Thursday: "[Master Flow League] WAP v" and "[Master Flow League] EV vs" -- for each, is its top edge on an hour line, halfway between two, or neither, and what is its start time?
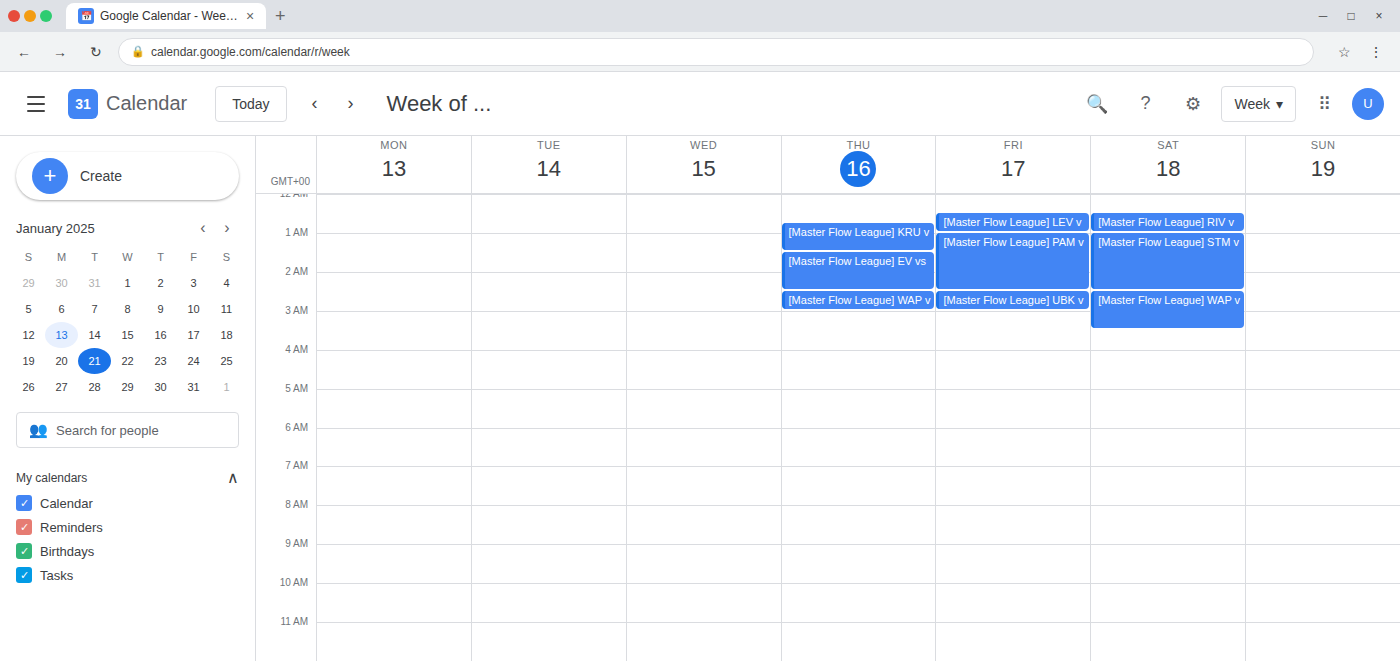
"[Master Flow League] WAP v": 2:30 AM, halfway between the 2 AM and 3 AM lines. "[Master Flow League] EV vs": 1:30 AM, halfway between the 1 AM and 2 AM lines.